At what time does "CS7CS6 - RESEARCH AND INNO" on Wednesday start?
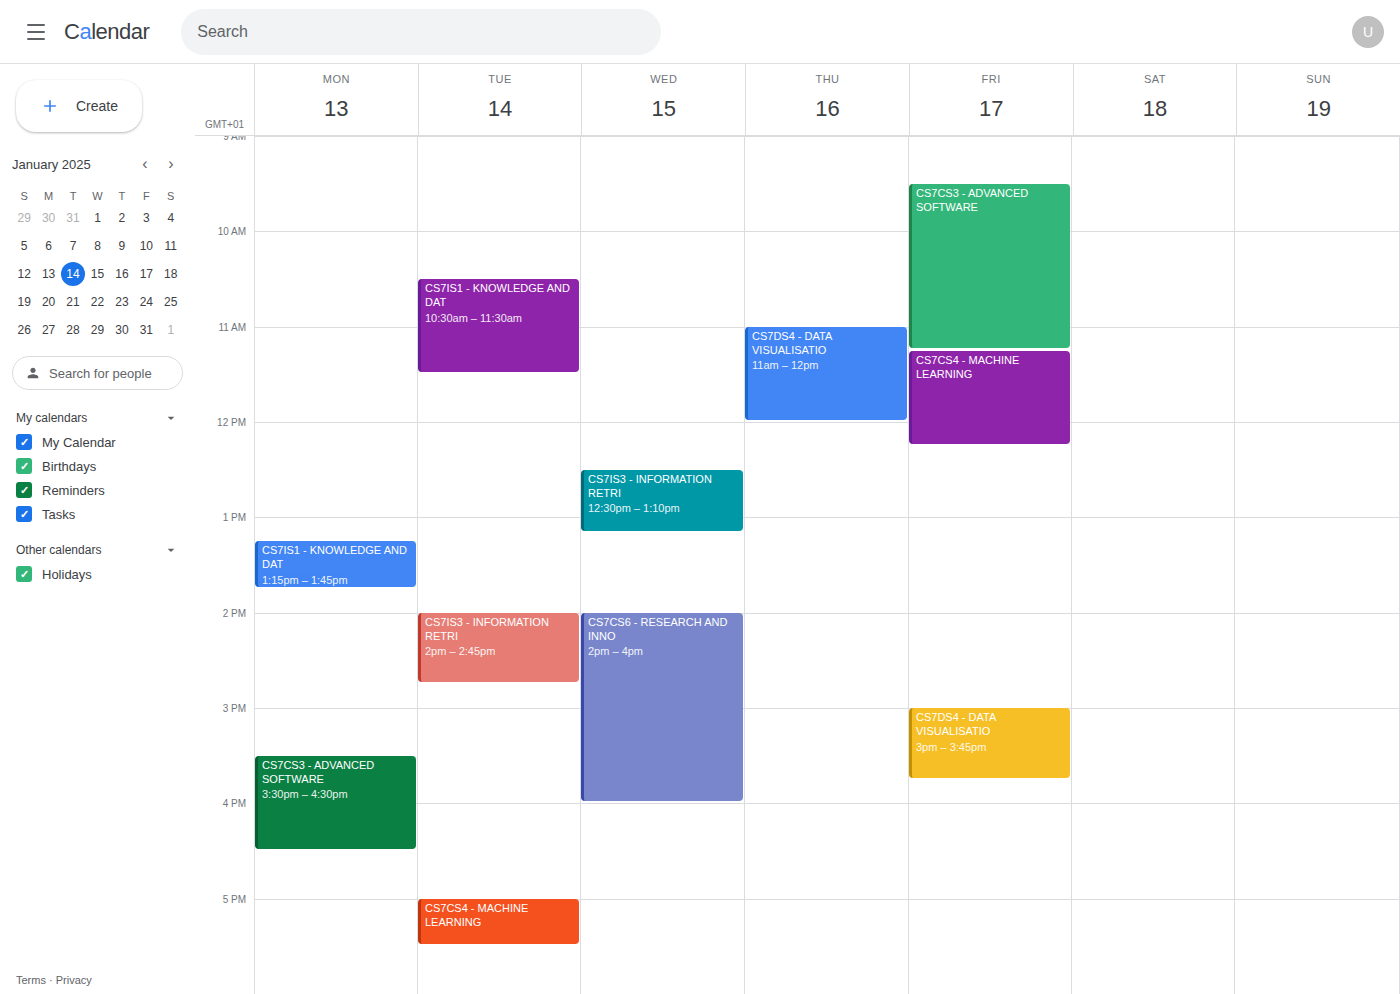
2:00 PM